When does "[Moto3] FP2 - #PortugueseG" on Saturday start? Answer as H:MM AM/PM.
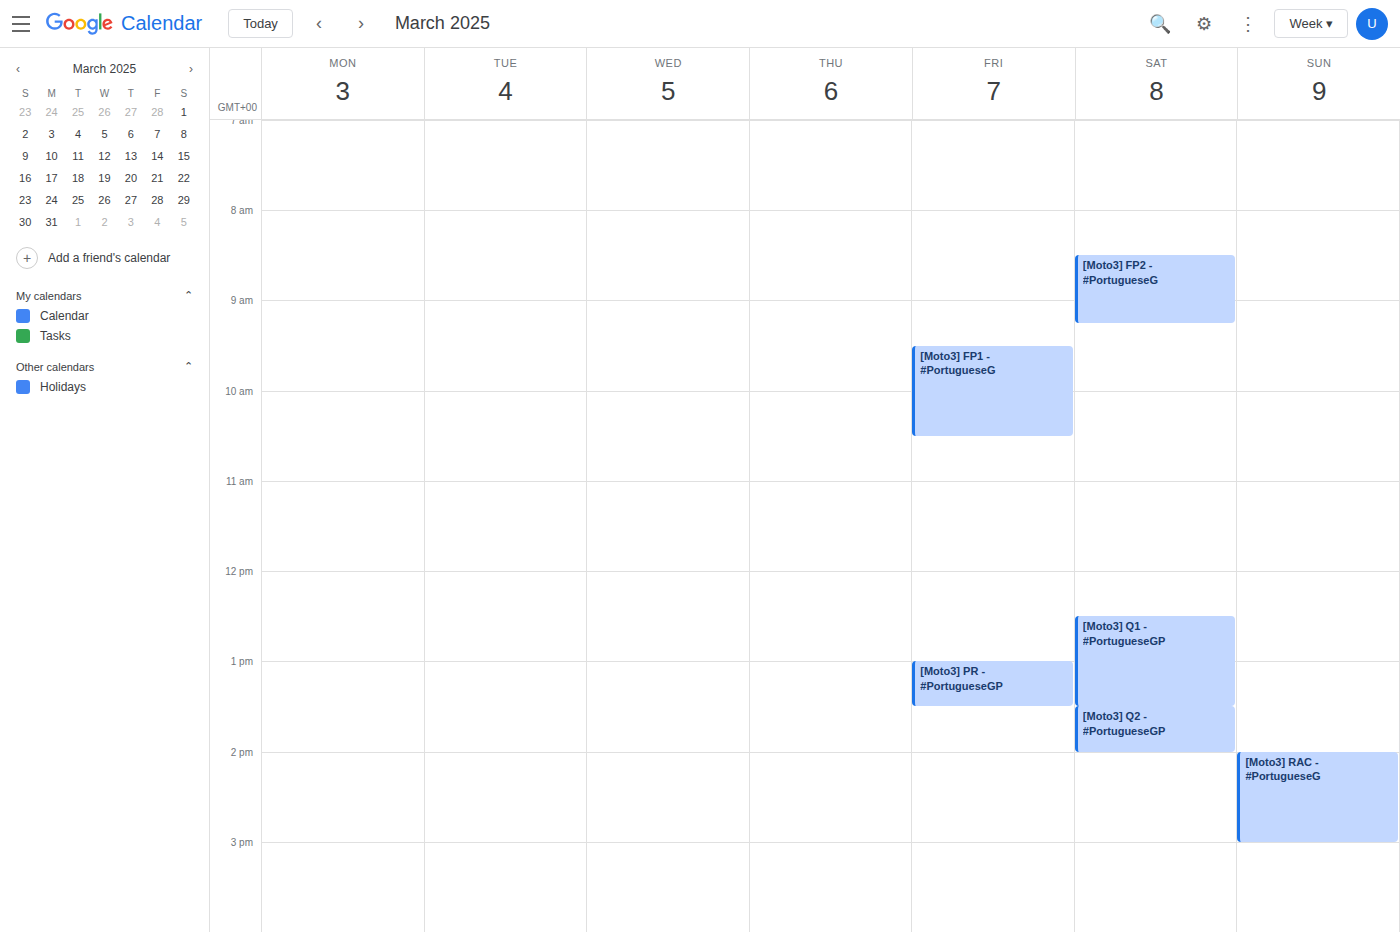
8:30 AM